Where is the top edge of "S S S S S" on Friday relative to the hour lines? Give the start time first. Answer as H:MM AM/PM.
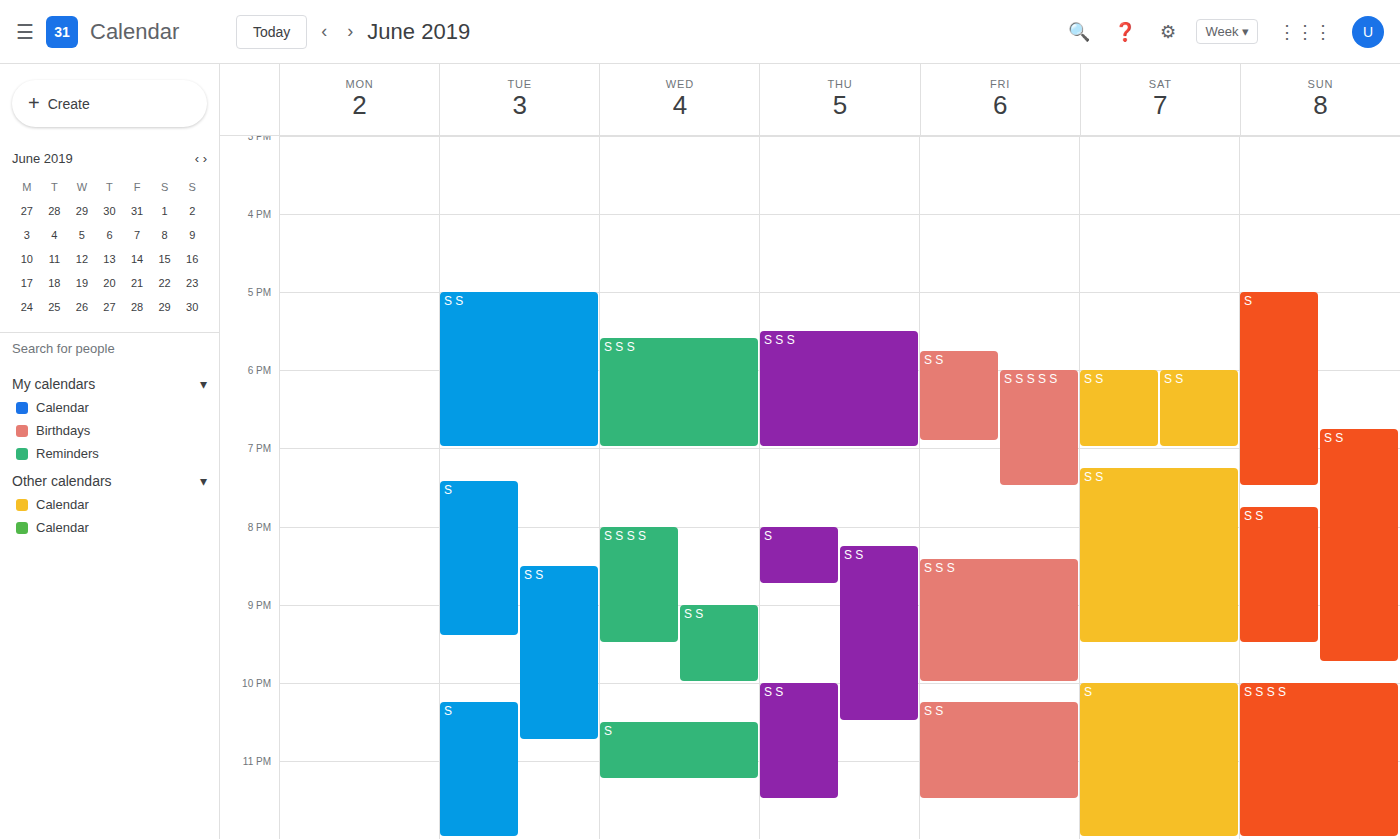
6:00 PM -- exactly on the 6 PM line.